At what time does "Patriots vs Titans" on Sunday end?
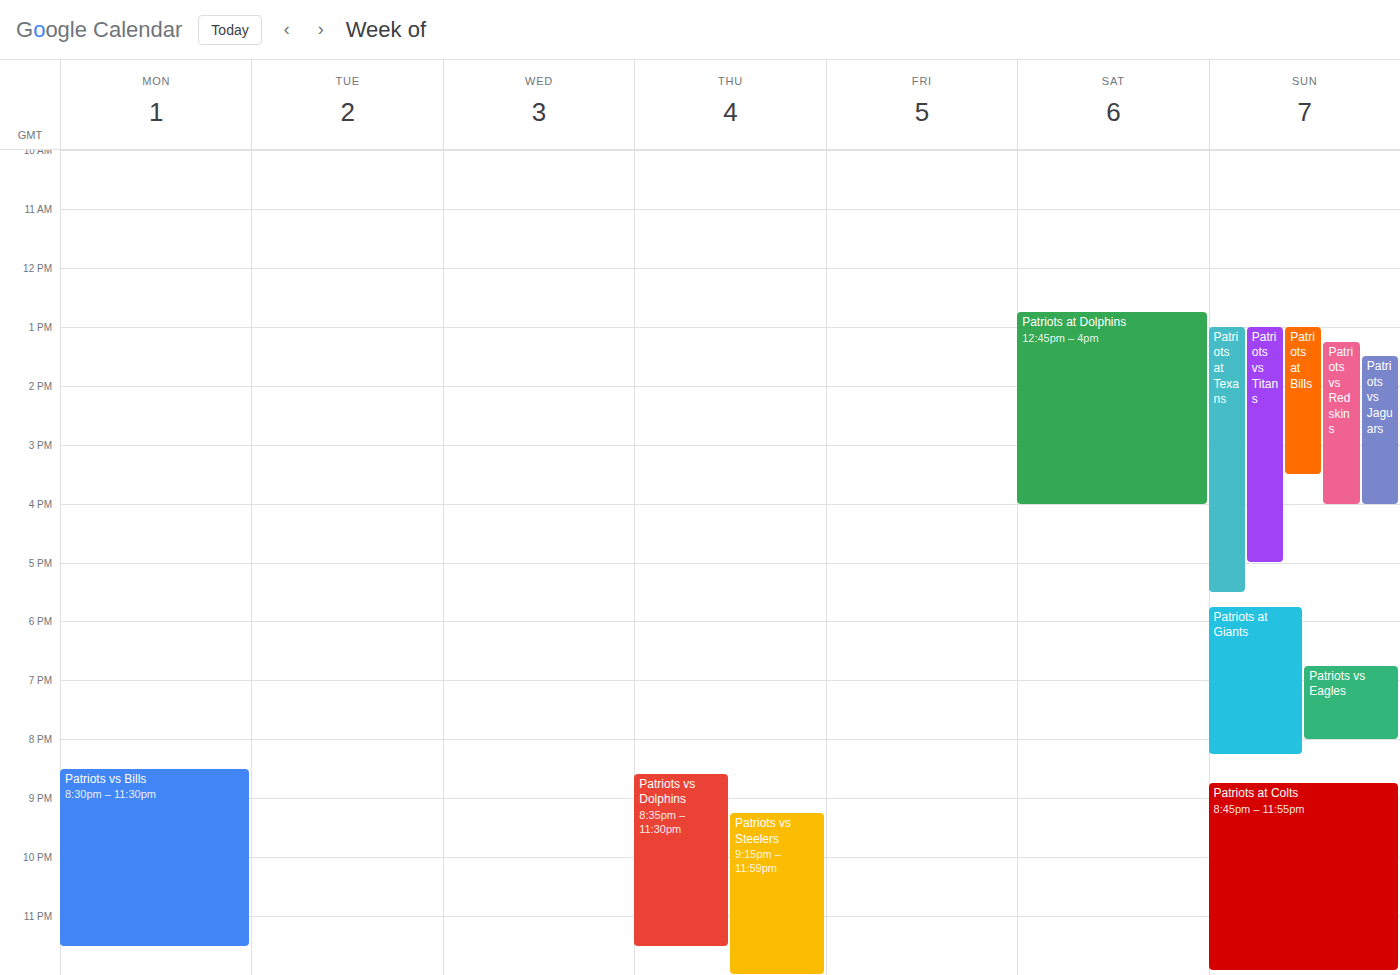
5:00 PM